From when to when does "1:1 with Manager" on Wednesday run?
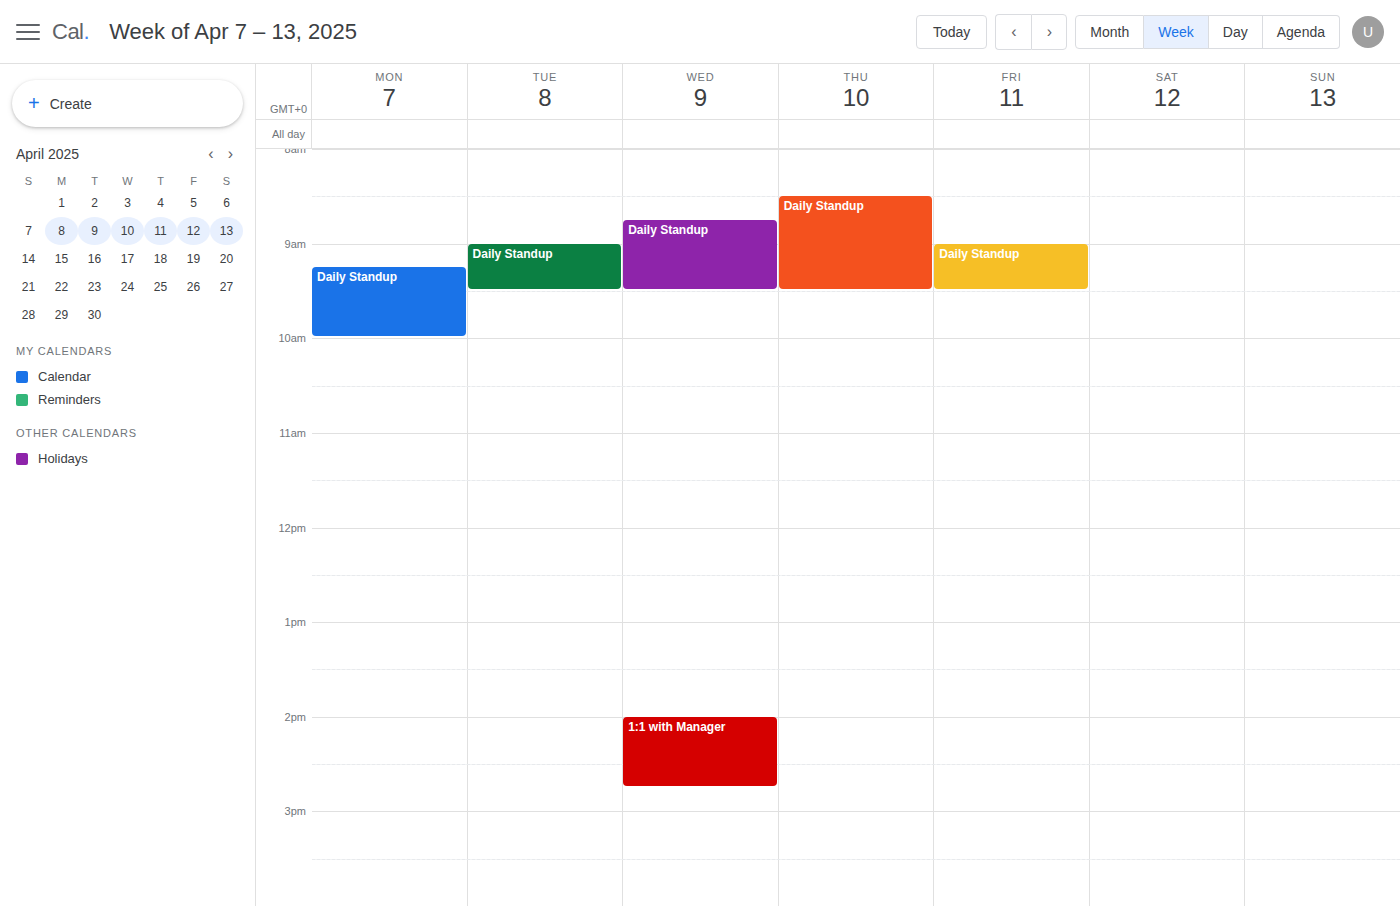
2:00 PM to 2:45 PM